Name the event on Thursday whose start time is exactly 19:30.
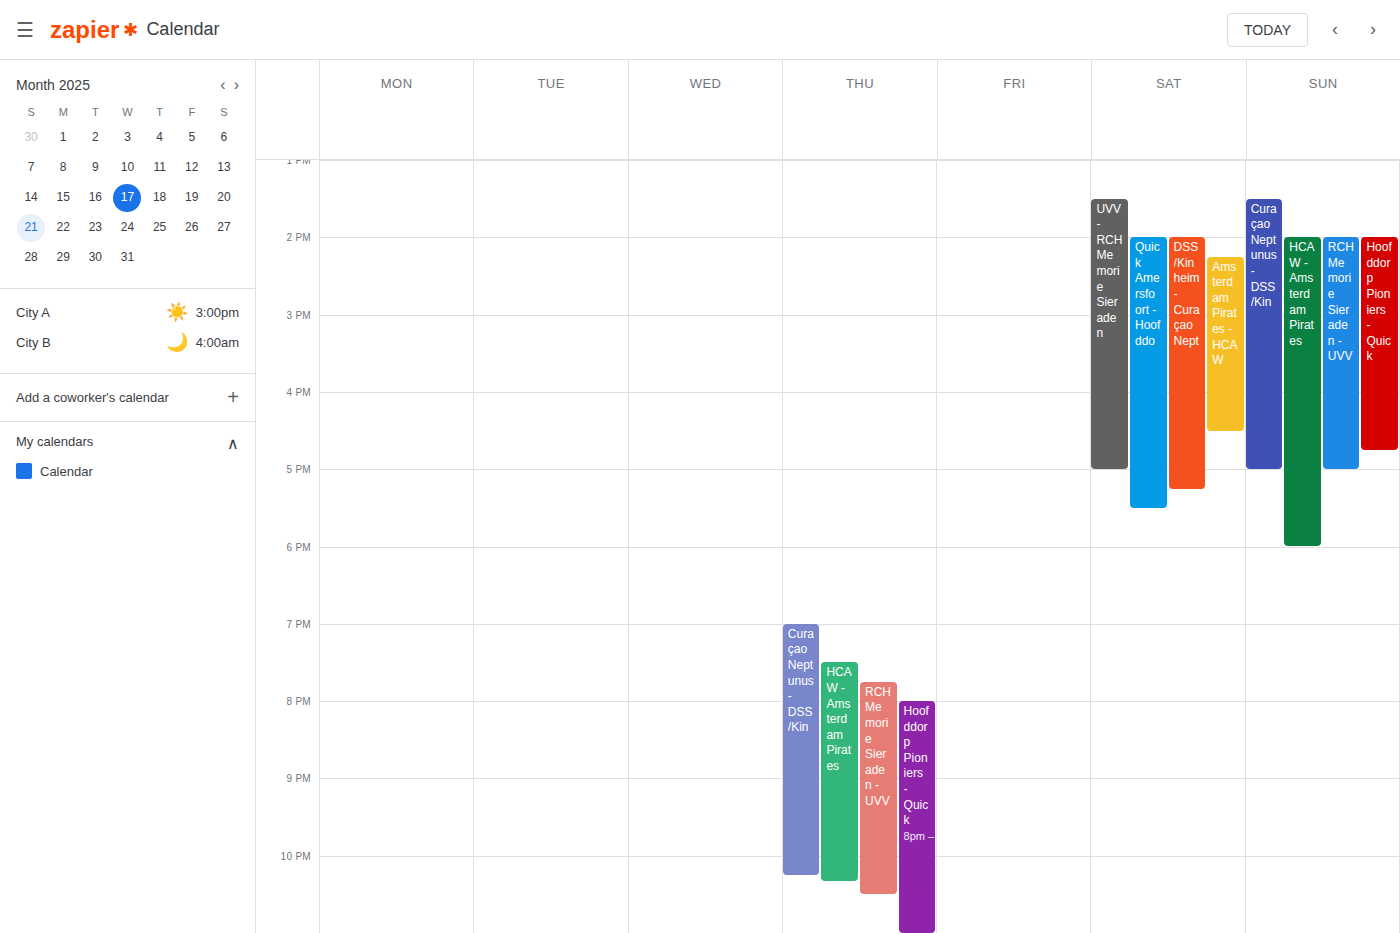
"HCAW - Amsterdam Pirates"